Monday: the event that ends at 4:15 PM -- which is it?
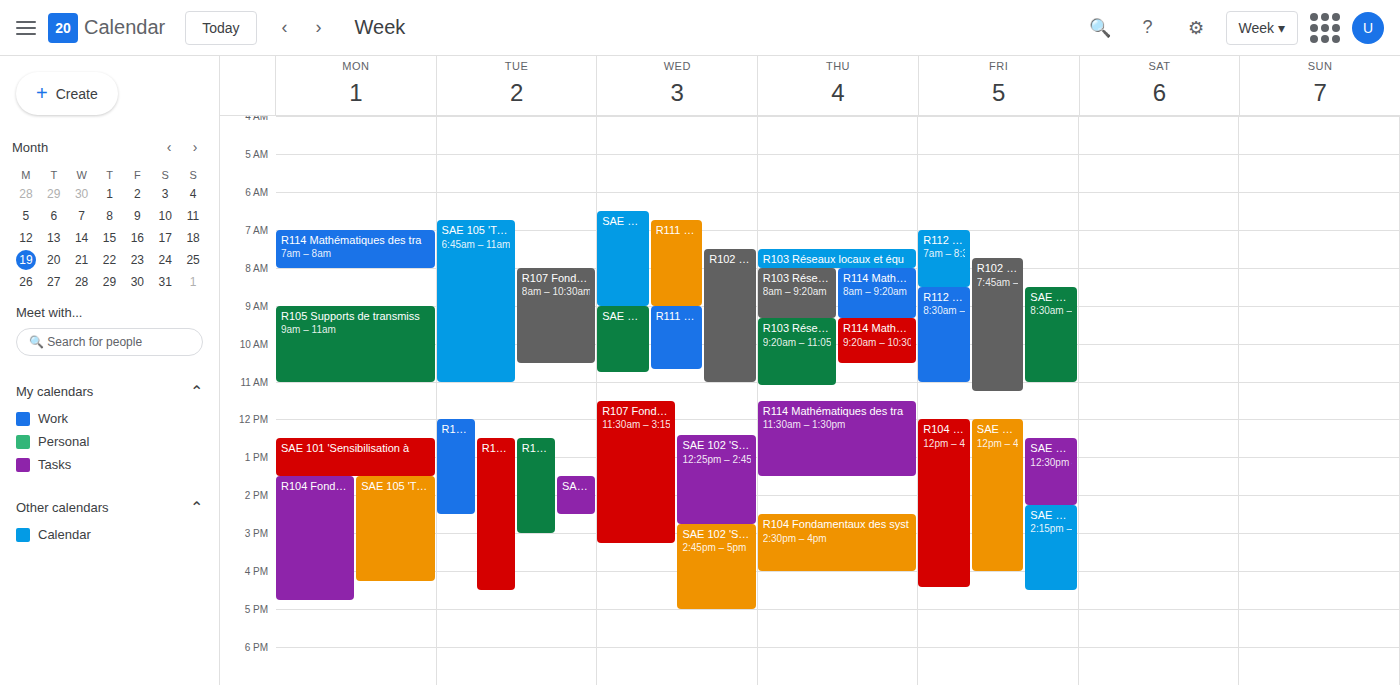
"SAE 105 'Traiter des donné"